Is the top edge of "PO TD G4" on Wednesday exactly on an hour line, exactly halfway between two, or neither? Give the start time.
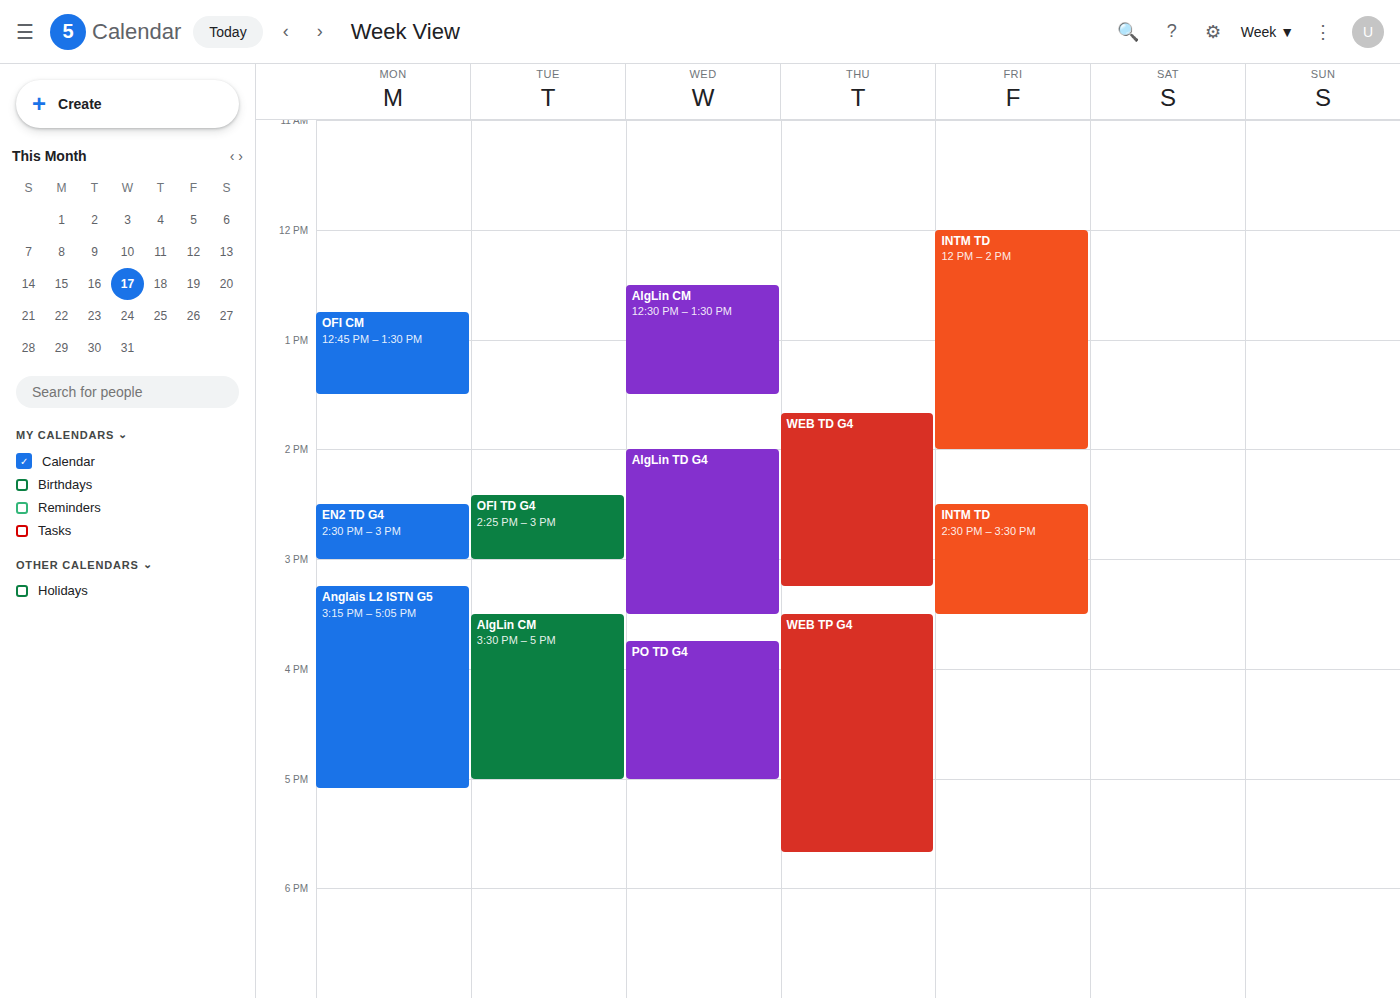
3:45 PM -- neither: three quarters of the way from the 3 PM line to the 4 PM line.